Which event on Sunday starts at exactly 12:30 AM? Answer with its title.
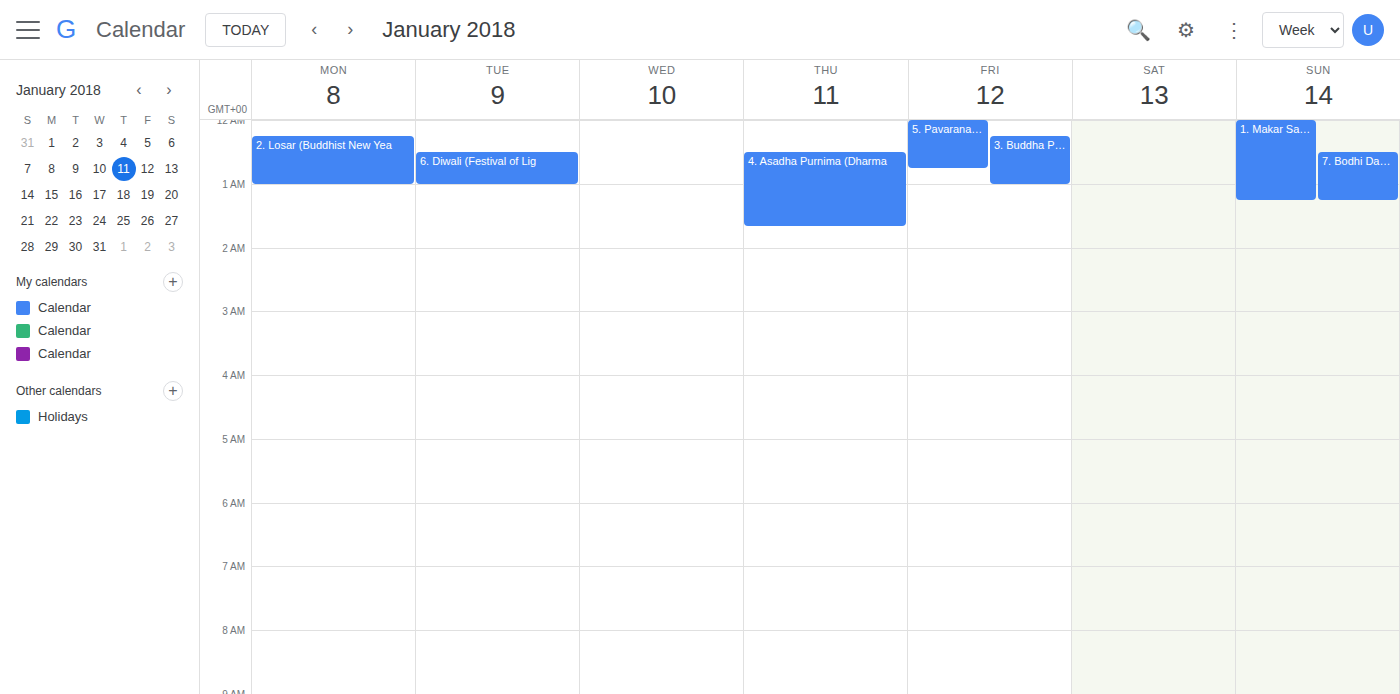
"7. Bodhi Day (Day of Enlig"